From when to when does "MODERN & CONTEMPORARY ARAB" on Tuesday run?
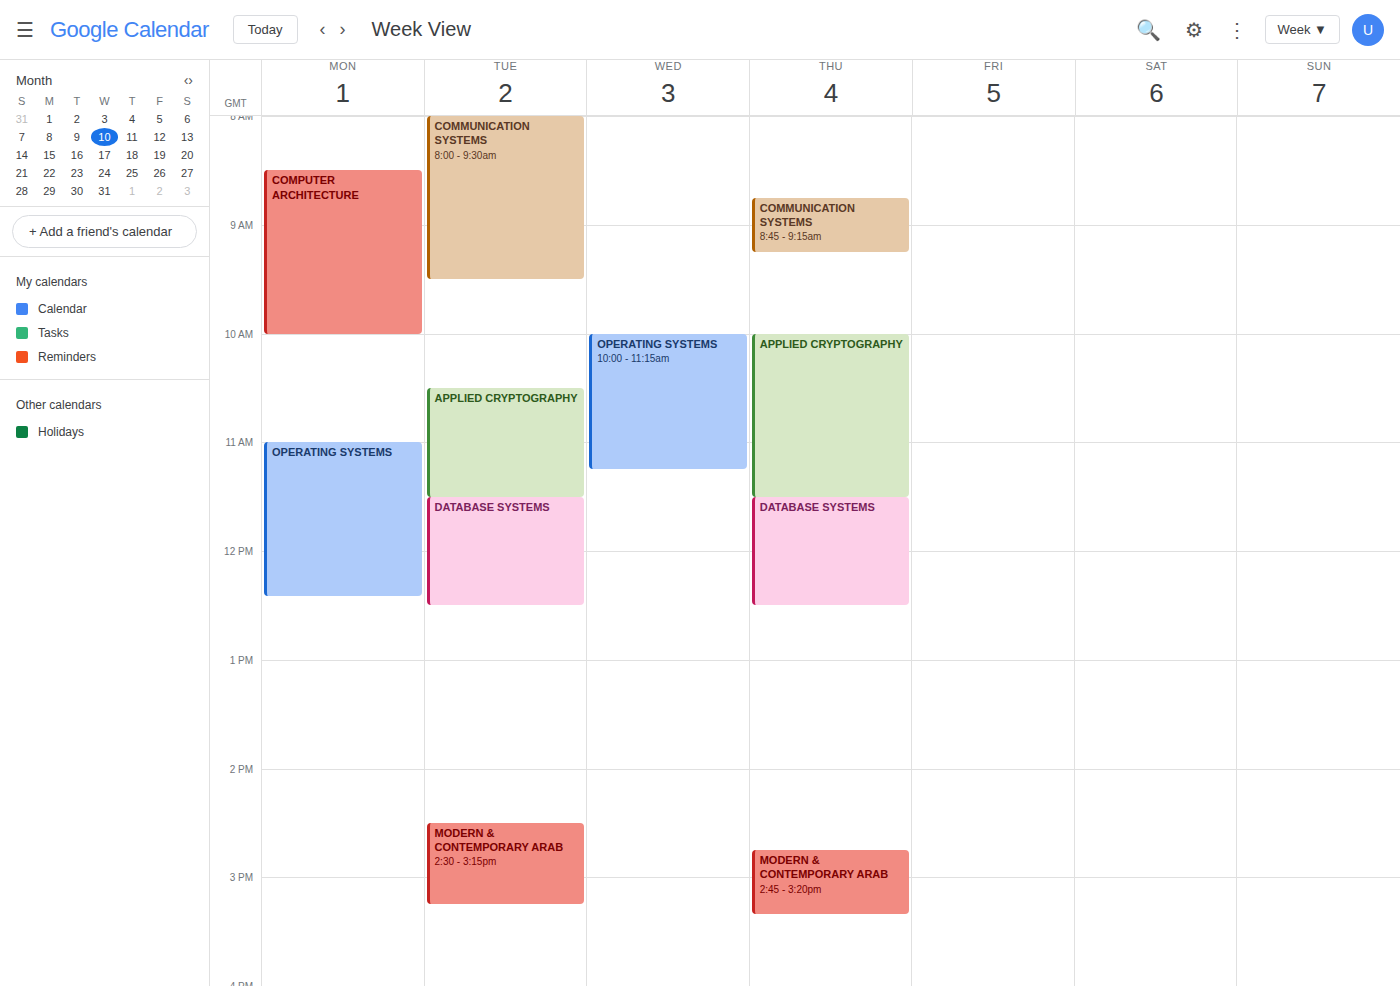
2:30 PM to 3:15 PM